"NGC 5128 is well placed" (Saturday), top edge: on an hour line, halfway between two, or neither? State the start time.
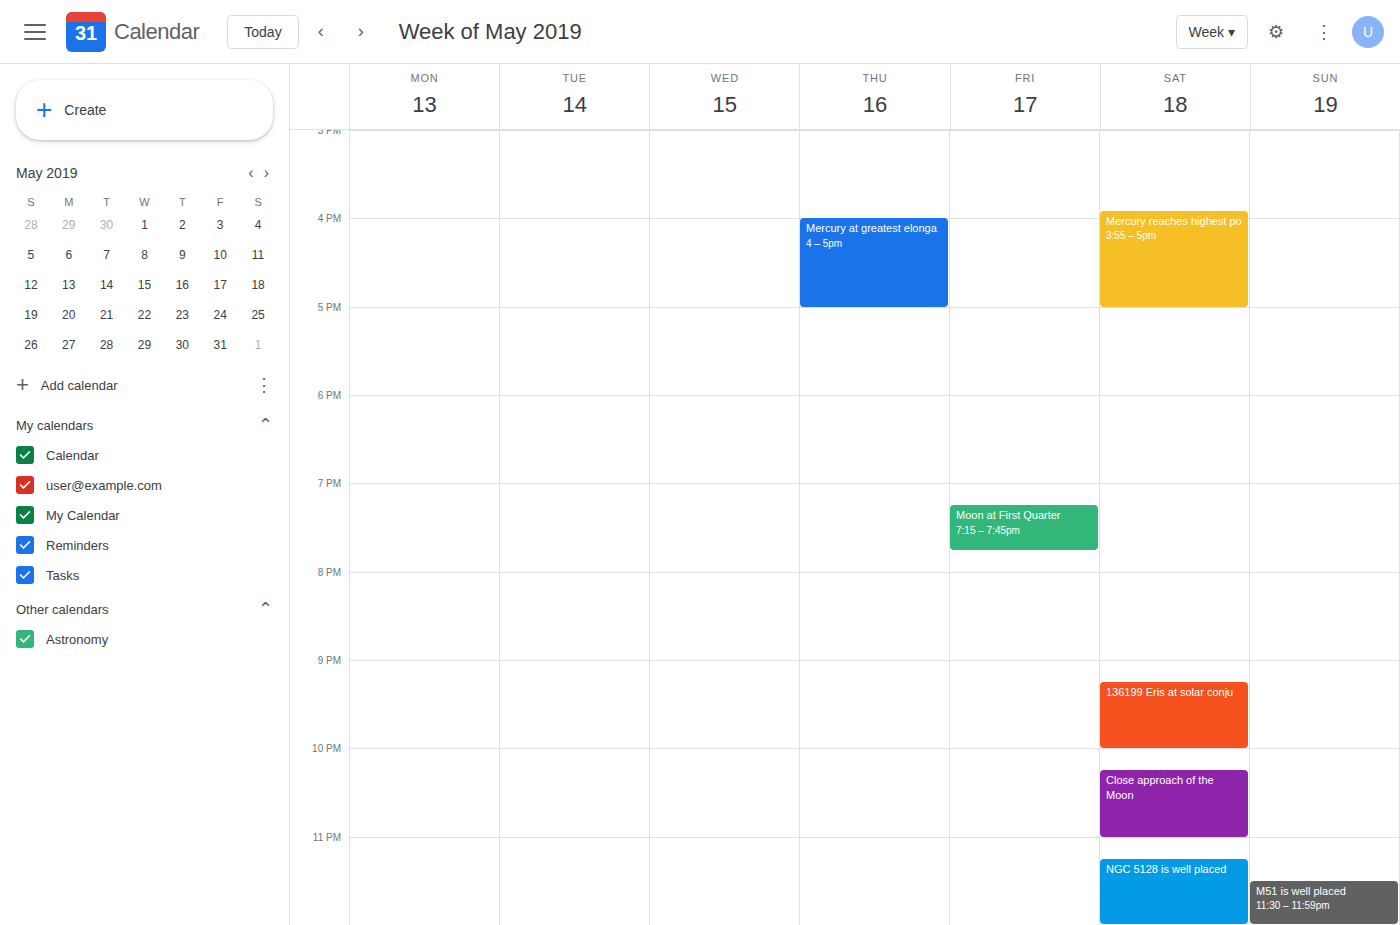
11:15 PM -- neither: a quarter of the way from the 11 PM line to the 12 AM line.